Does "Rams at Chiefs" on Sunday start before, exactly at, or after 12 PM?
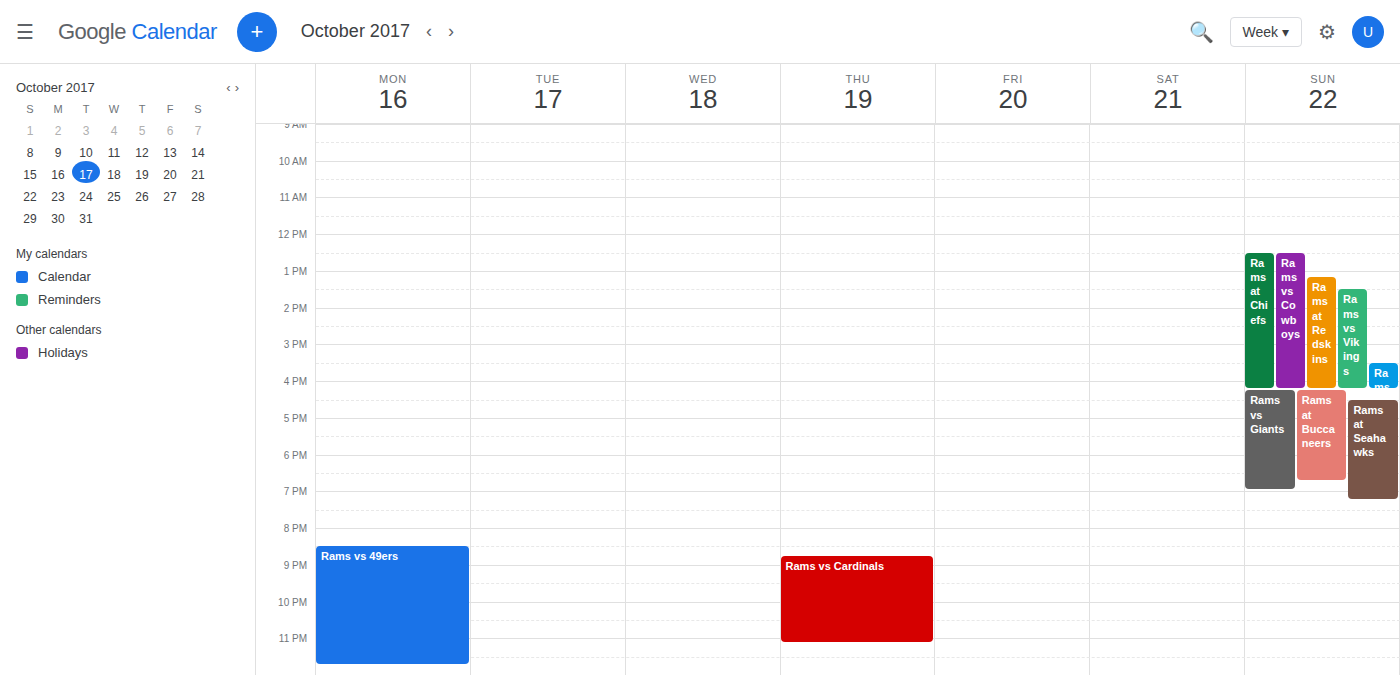
12:30 PM -- after 12 PM, 30 minutes below the 12 PM line.